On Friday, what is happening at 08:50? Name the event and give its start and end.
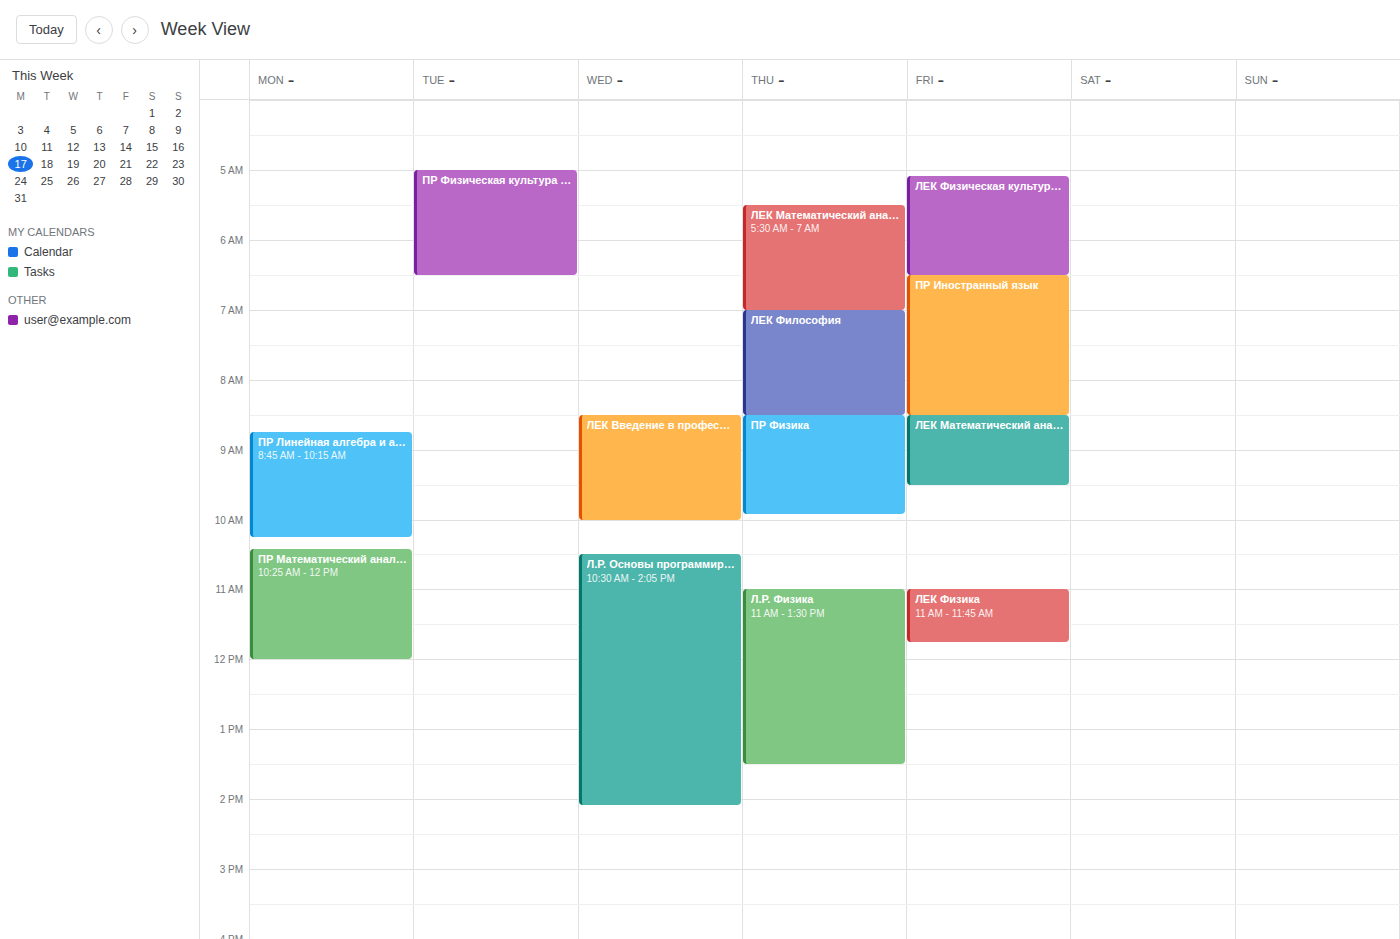
"ЛЕК Математический анализ", 08:30 to 09:30